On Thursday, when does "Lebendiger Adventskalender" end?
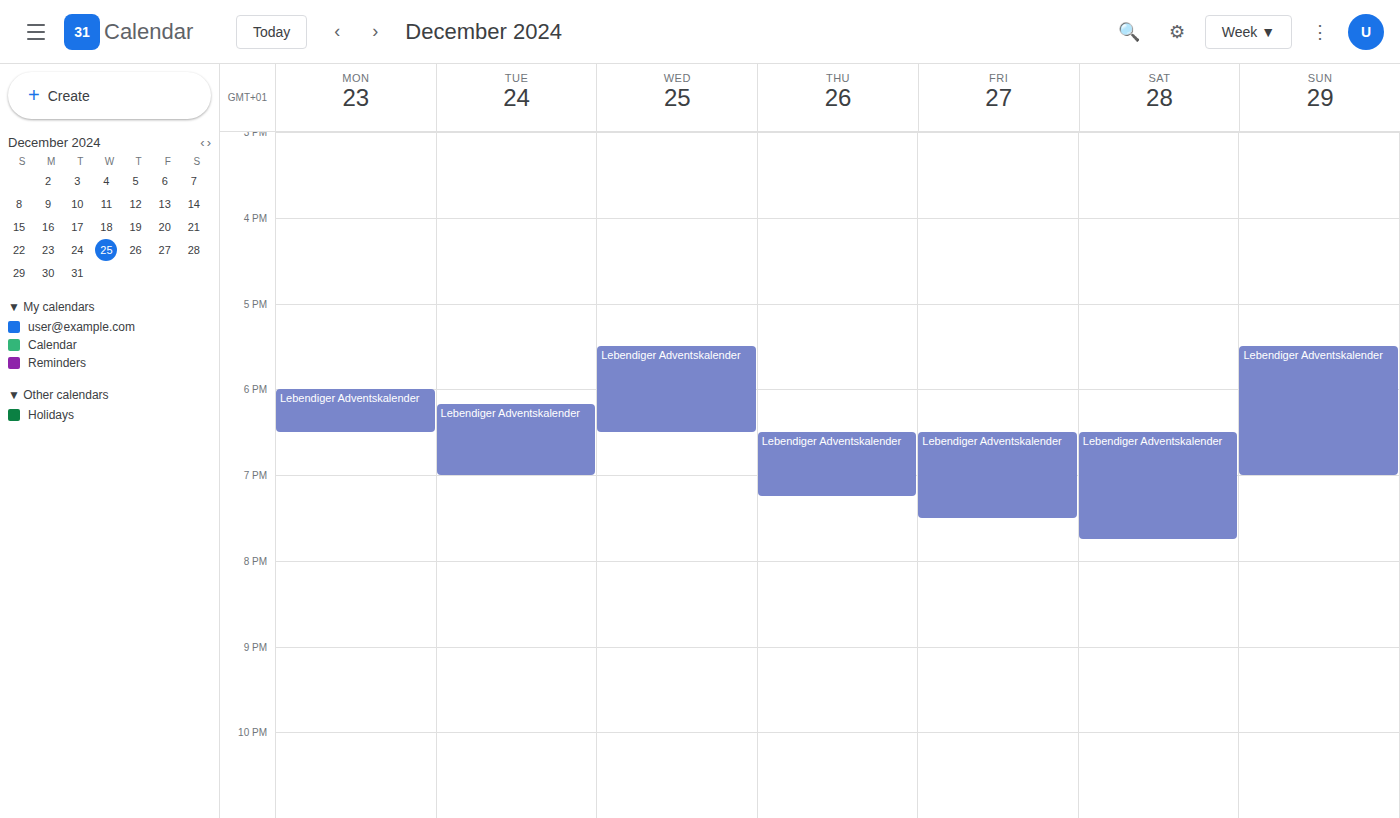
7:15 PM